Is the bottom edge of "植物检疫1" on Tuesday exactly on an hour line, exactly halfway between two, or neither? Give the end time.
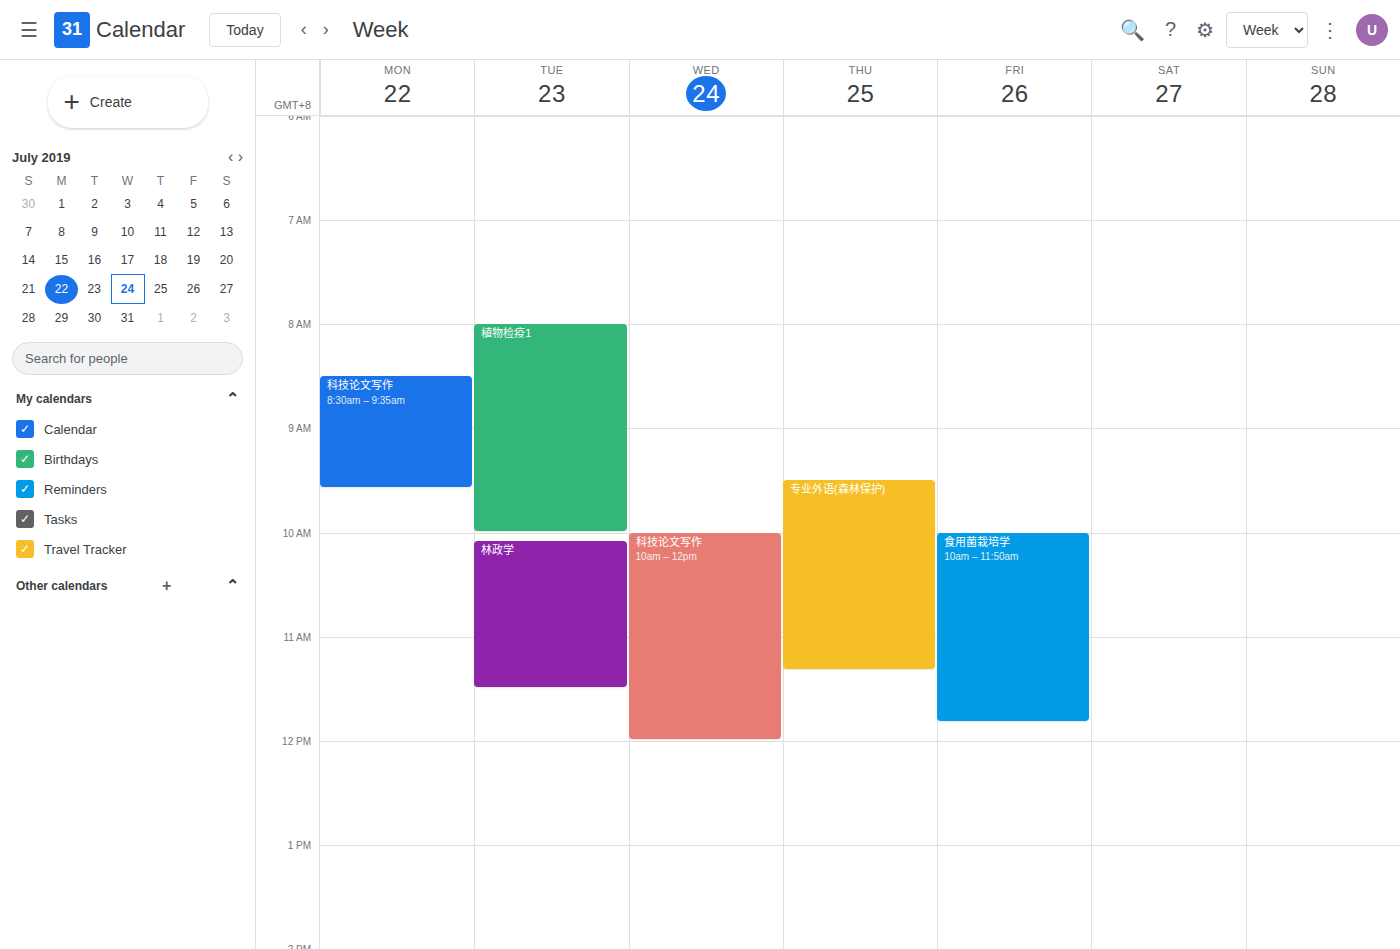
10:00 AM -- exactly on the 10 AM line.